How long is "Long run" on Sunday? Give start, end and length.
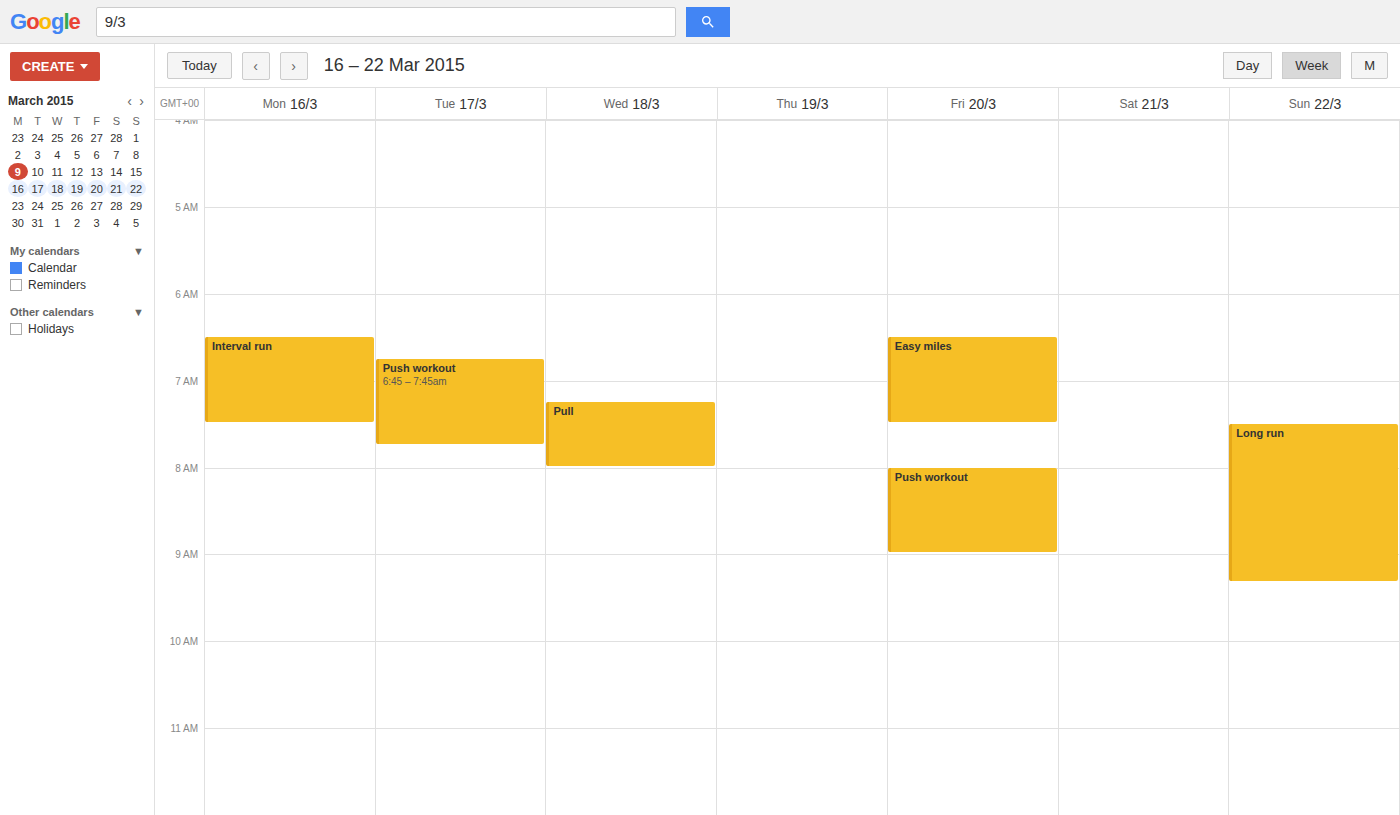
7:30 AM to 9:20 AM, 1 hour 50 minutes